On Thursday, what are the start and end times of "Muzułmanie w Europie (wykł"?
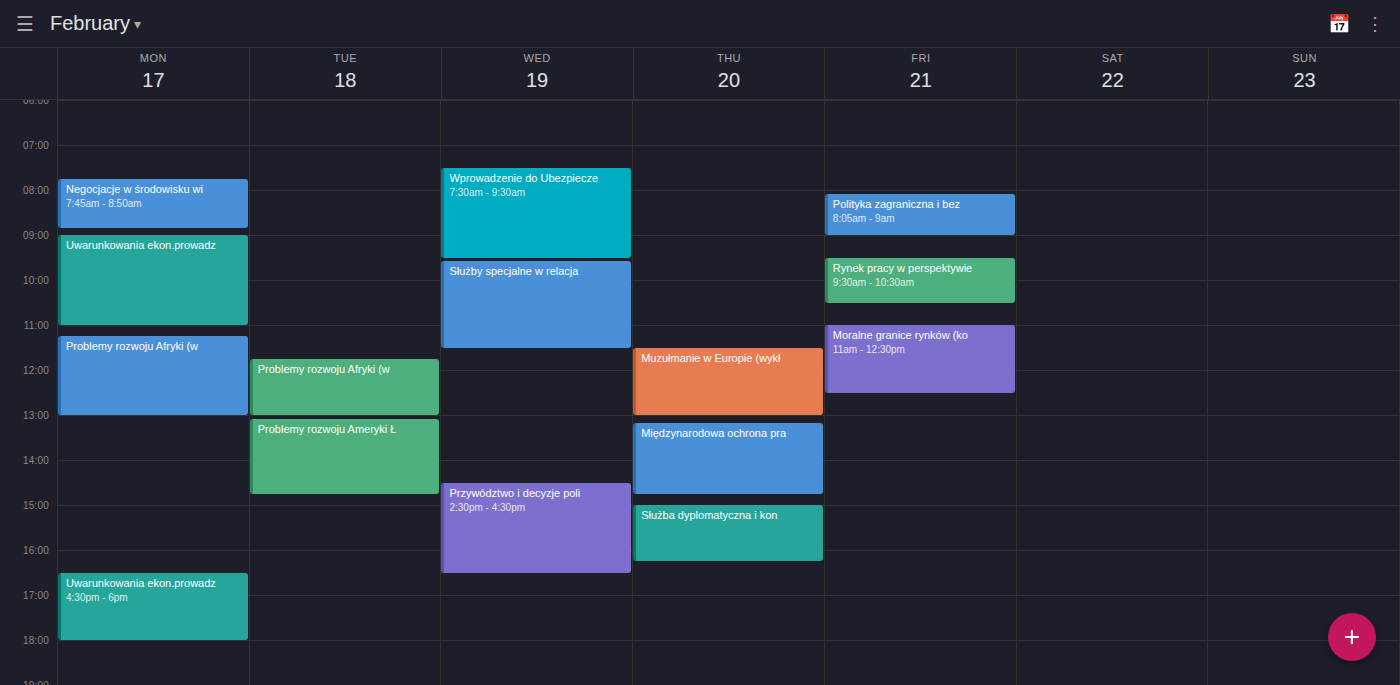
11:30 to 13:00